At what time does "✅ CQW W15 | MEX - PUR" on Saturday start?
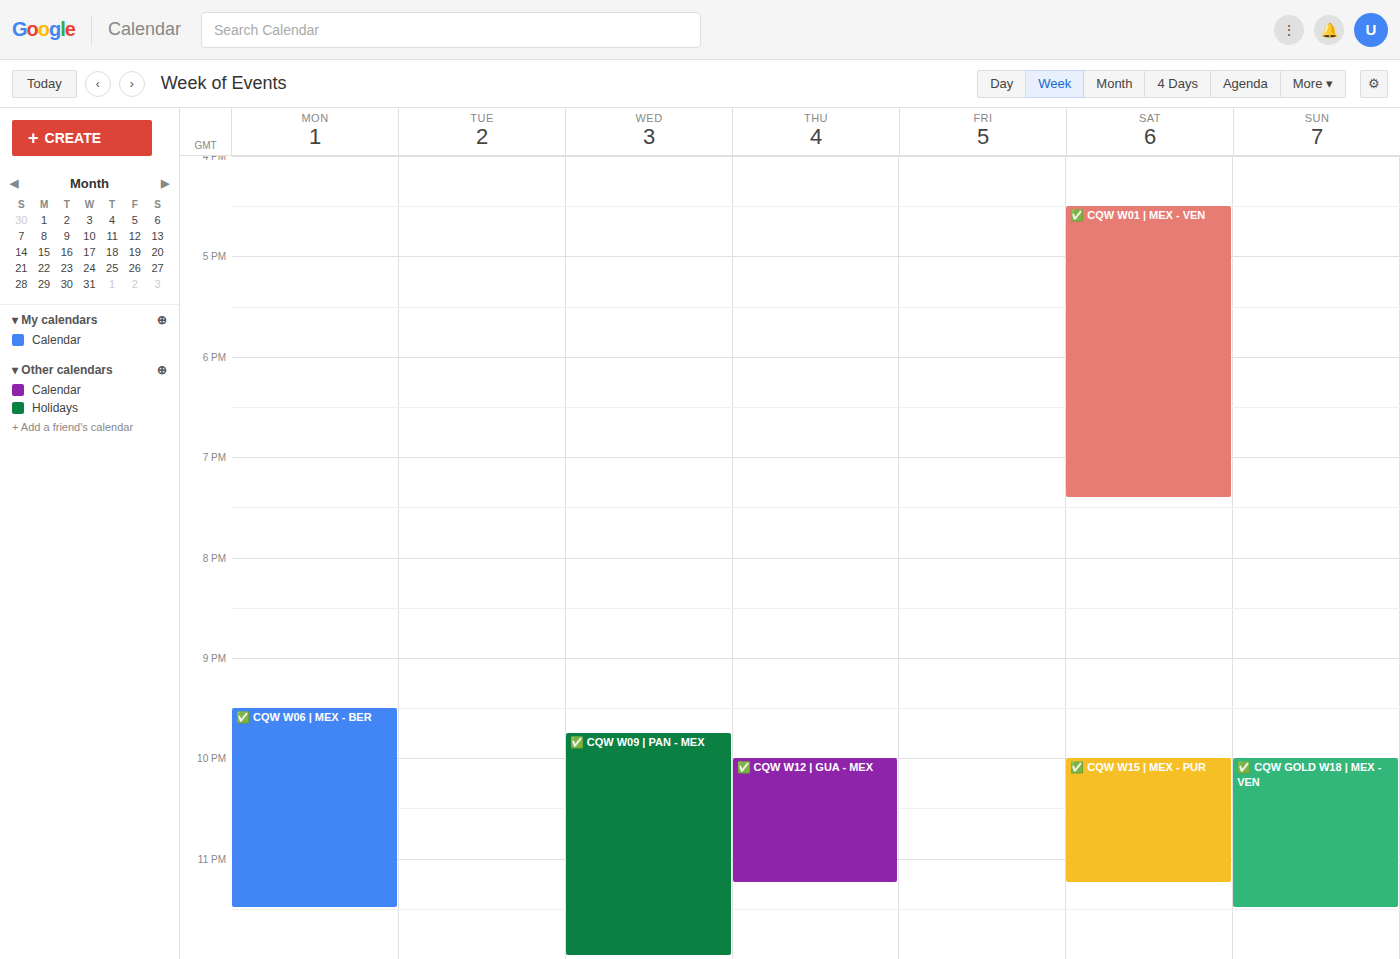
22:00